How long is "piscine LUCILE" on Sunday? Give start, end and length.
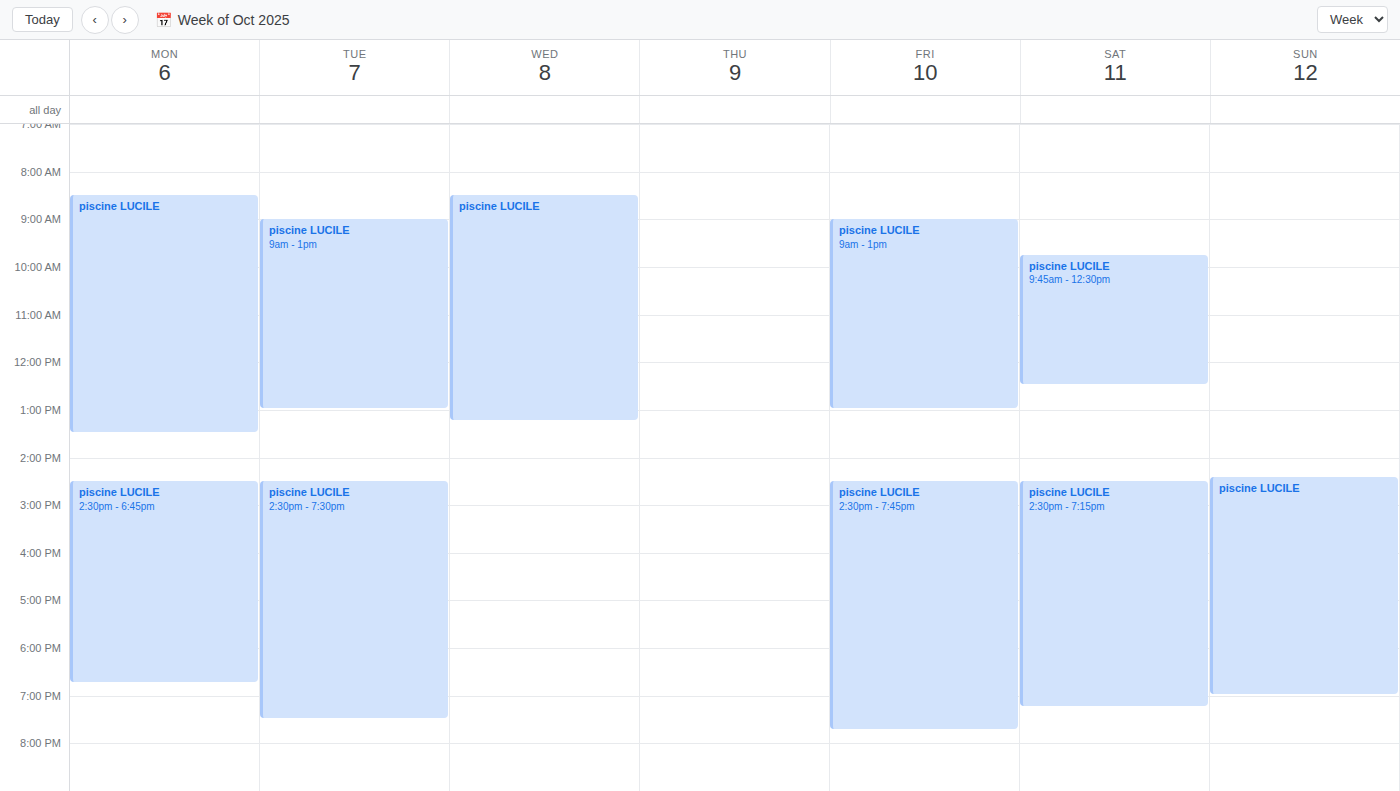
2:25 PM to 7:00 PM, 4 hours 35 minutes